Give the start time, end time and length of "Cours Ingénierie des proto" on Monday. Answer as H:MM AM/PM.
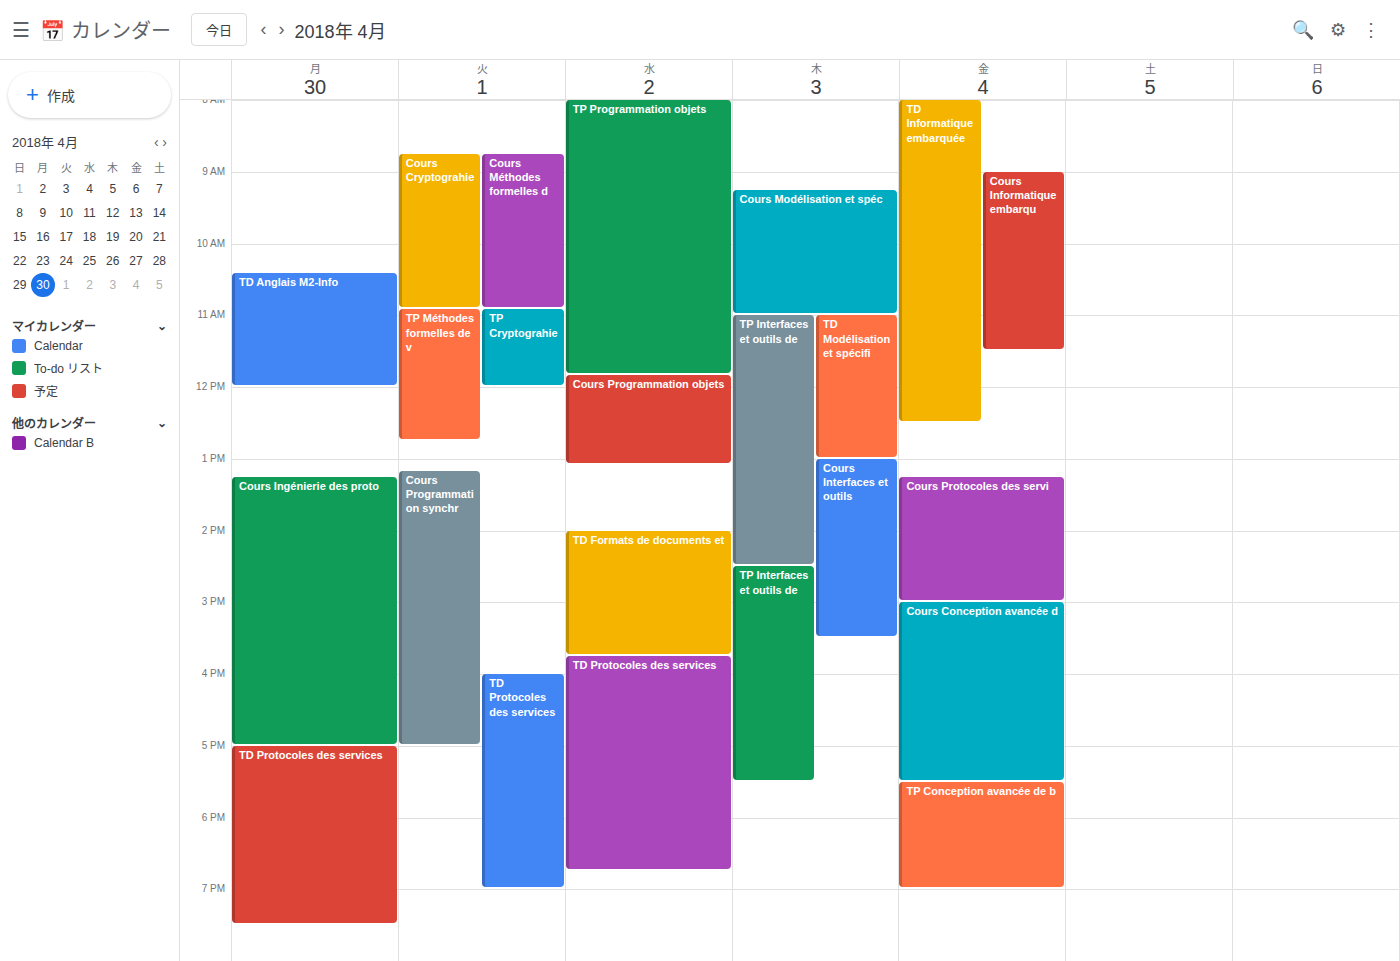
1:15 PM to 5:00 PM, 3 hours 45 minutes